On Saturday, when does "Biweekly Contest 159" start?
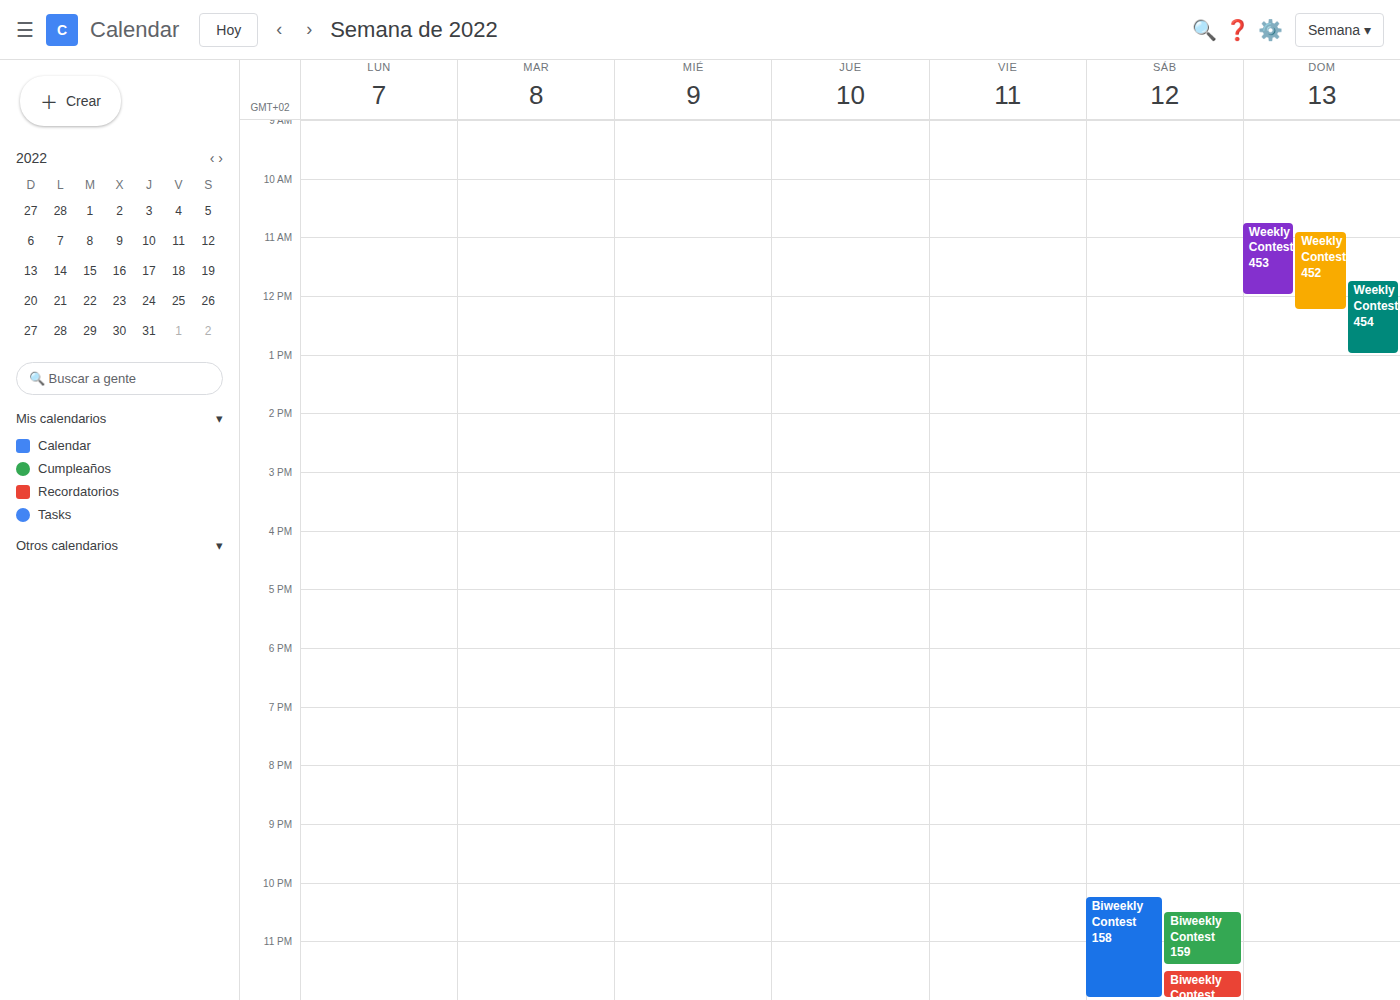
10:30 PM